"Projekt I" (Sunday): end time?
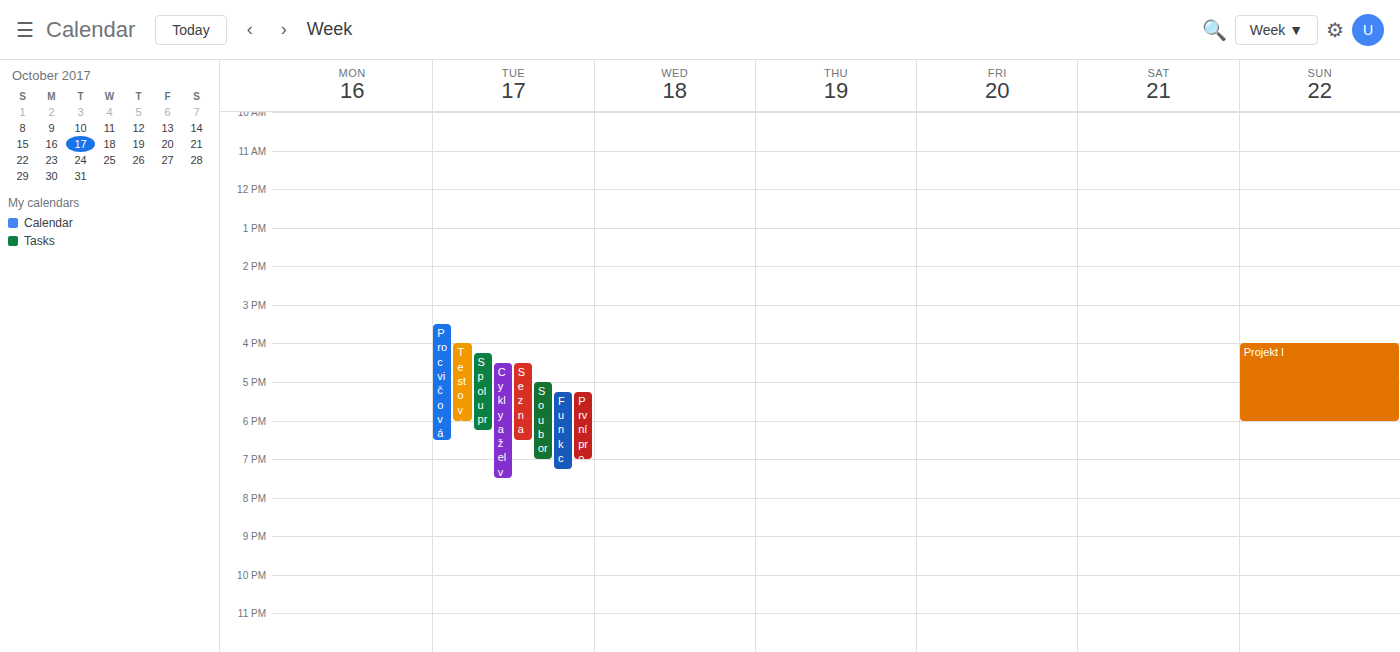
18:00